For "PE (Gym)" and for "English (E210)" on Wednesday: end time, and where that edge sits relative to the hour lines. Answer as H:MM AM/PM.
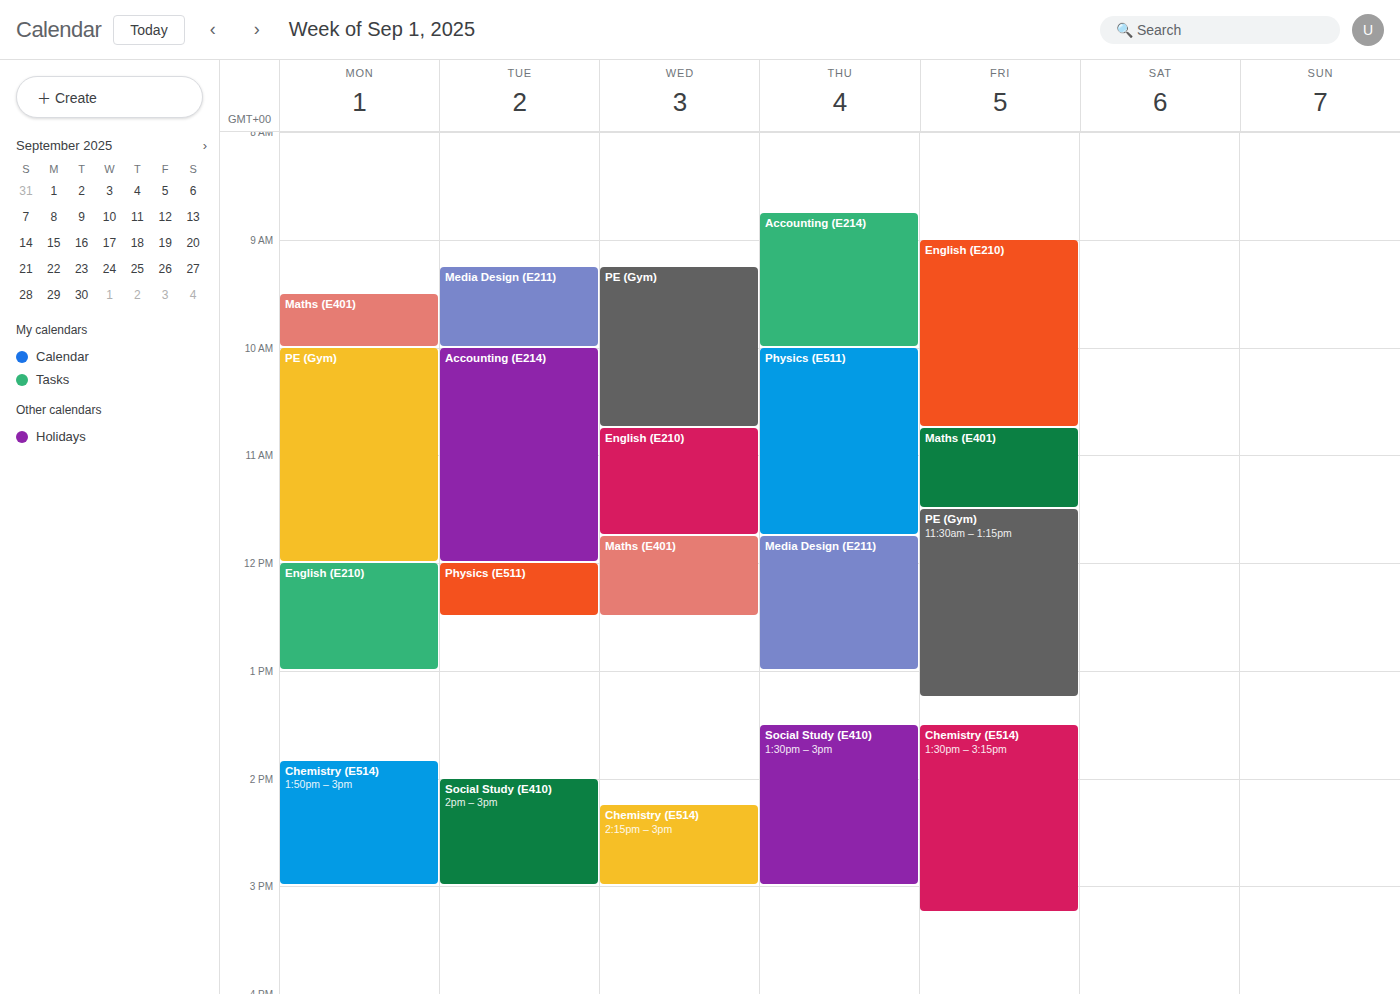
"PE (Gym)": 10:45 AM, neither: three quarters of the way from the 10 AM line to the 11 AM line. "English (E210)": 11:45 AM, neither: three quarters of the way from the 11 AM line to the 12 PM line.